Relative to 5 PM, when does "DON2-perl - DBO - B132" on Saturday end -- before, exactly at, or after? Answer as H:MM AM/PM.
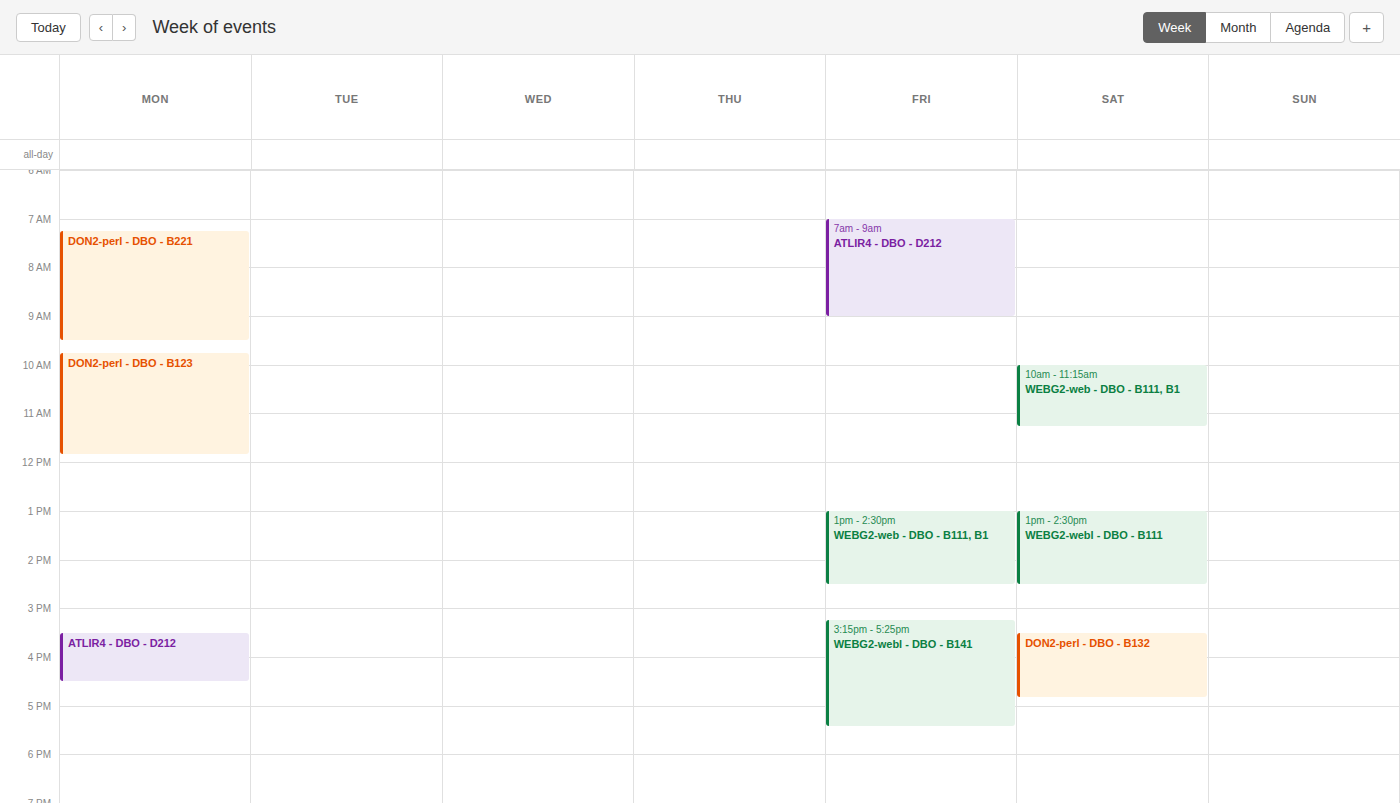
4:50 PM -- before 5 PM, 10 minutes above the 5 PM line.